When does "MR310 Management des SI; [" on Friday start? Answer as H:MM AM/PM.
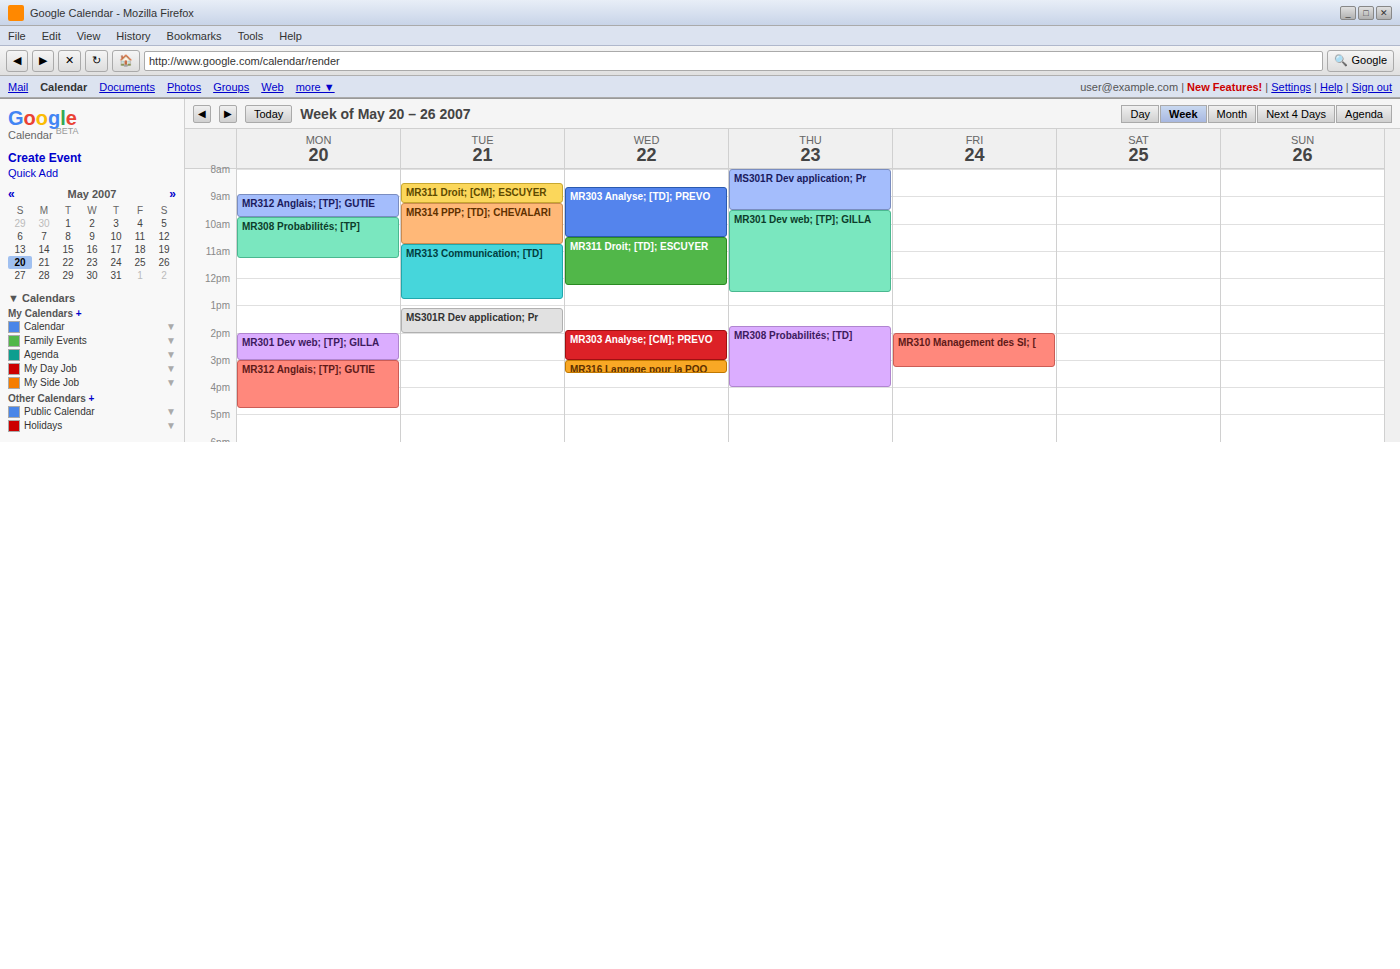
2:00 PM